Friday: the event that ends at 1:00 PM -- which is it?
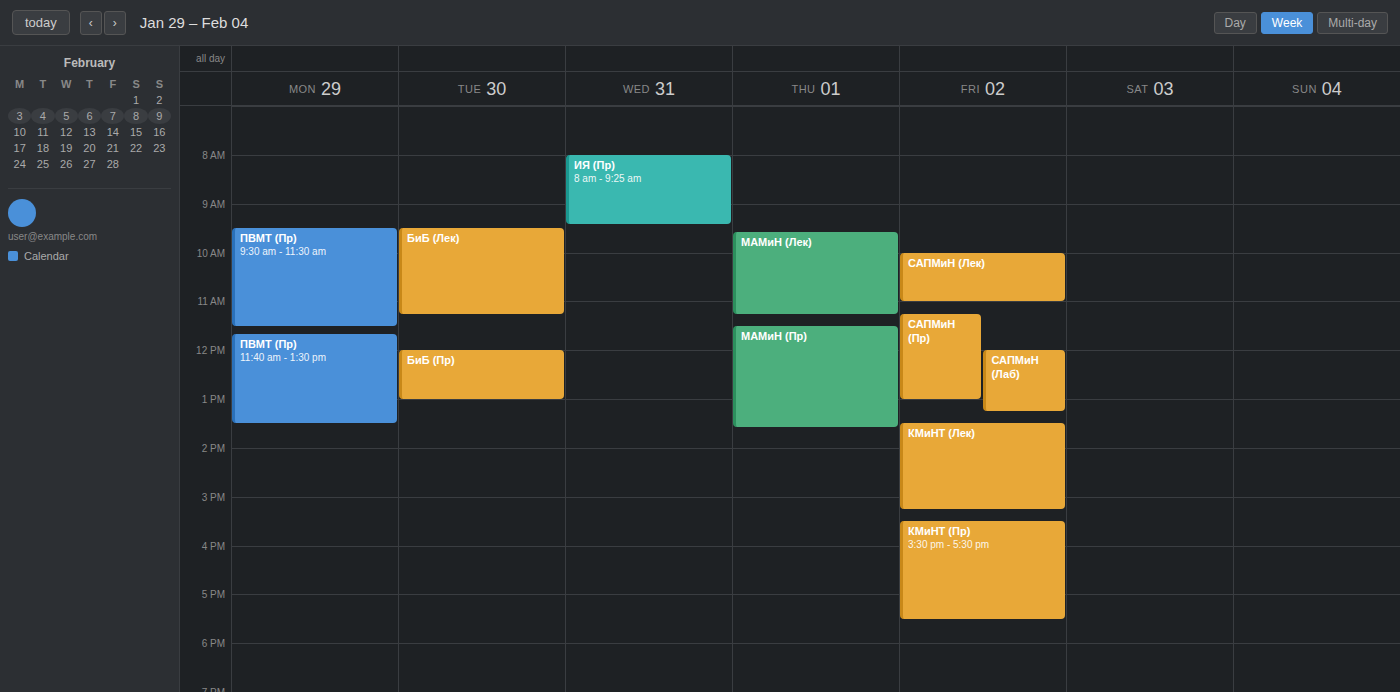
"САПМиН (Пр)"